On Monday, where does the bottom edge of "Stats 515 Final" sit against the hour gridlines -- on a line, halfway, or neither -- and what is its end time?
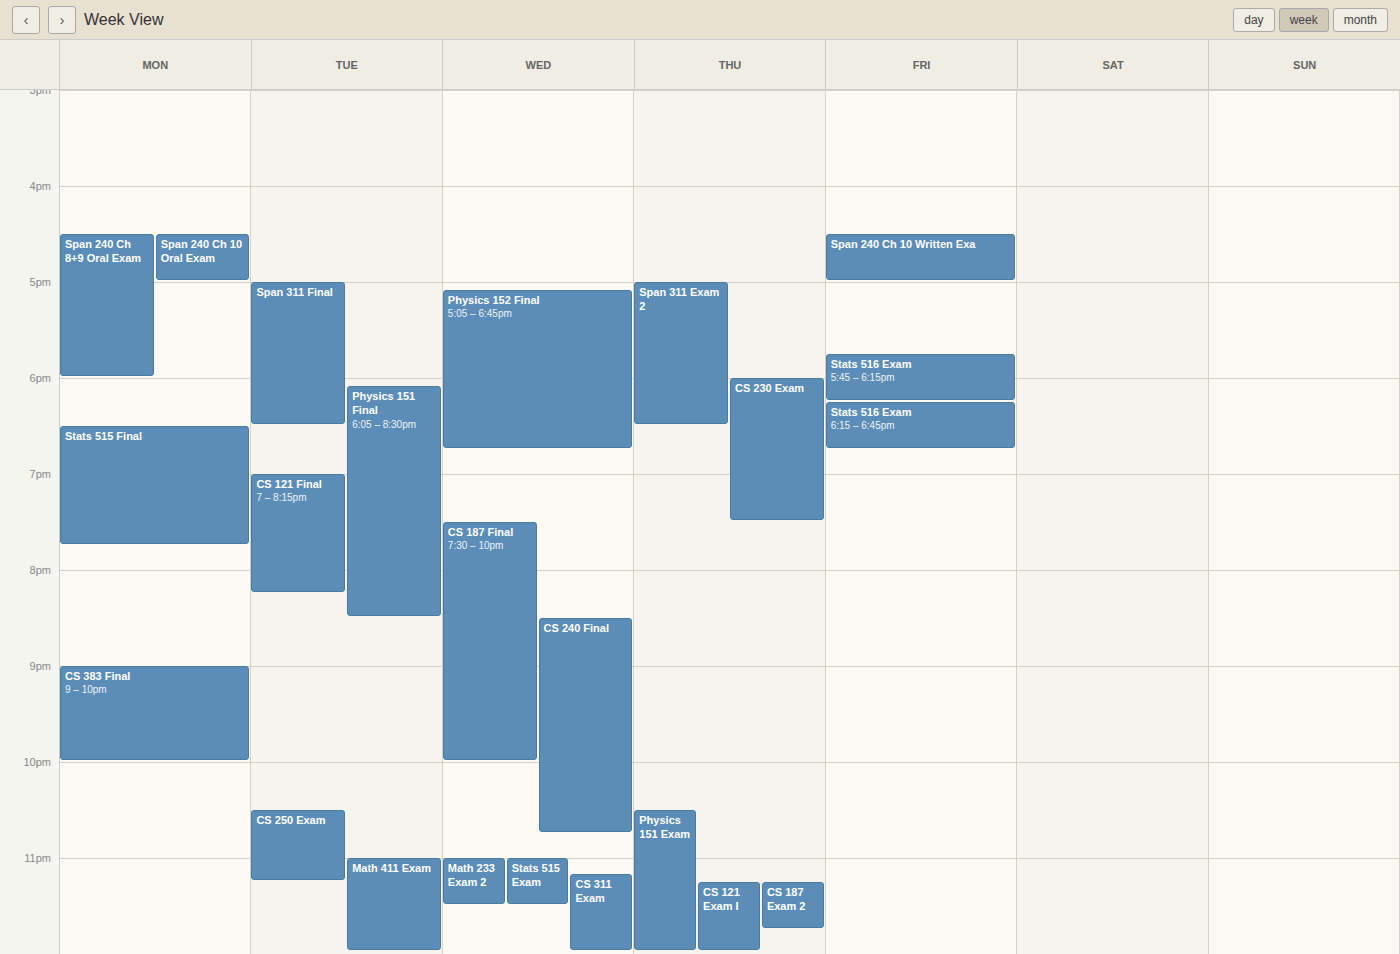
7:45 PM -- neither: three quarters of the way from the 7 PM line to the 8 PM line.